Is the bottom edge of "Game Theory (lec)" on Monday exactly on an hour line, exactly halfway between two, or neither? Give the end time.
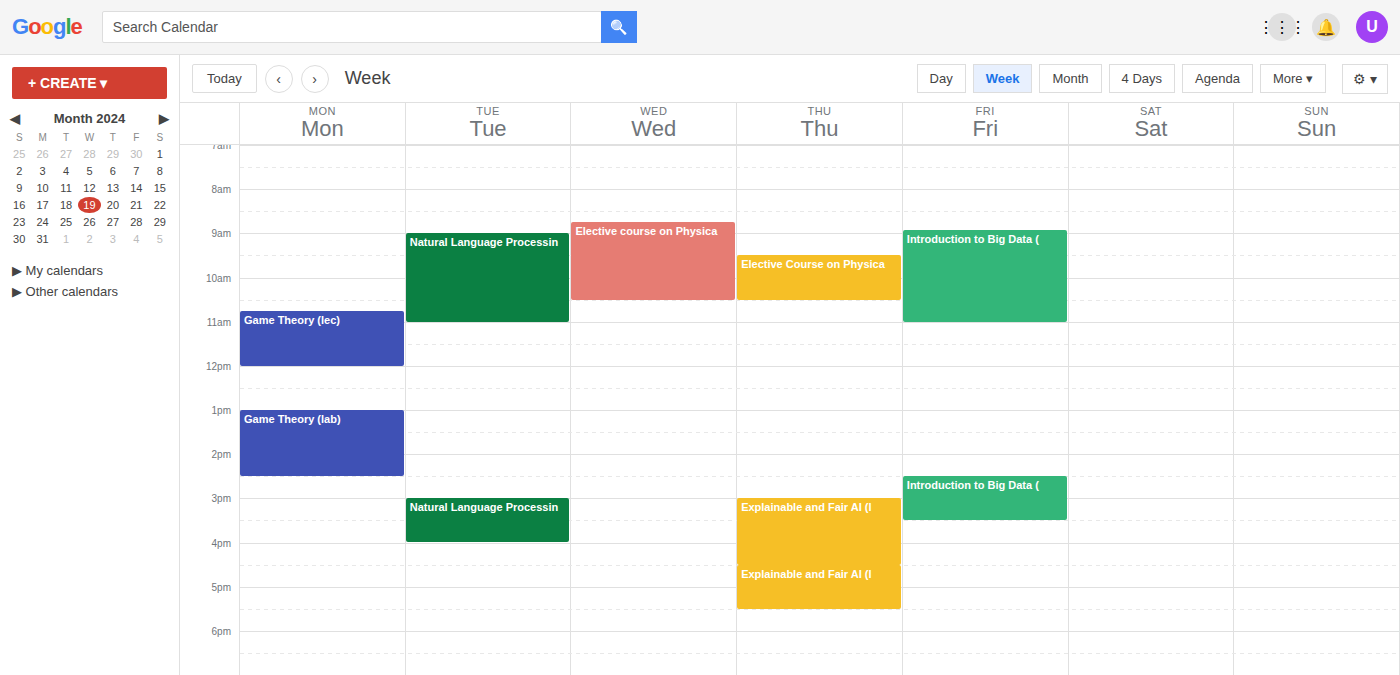
12:00 PM -- exactly on the 12 PM line.